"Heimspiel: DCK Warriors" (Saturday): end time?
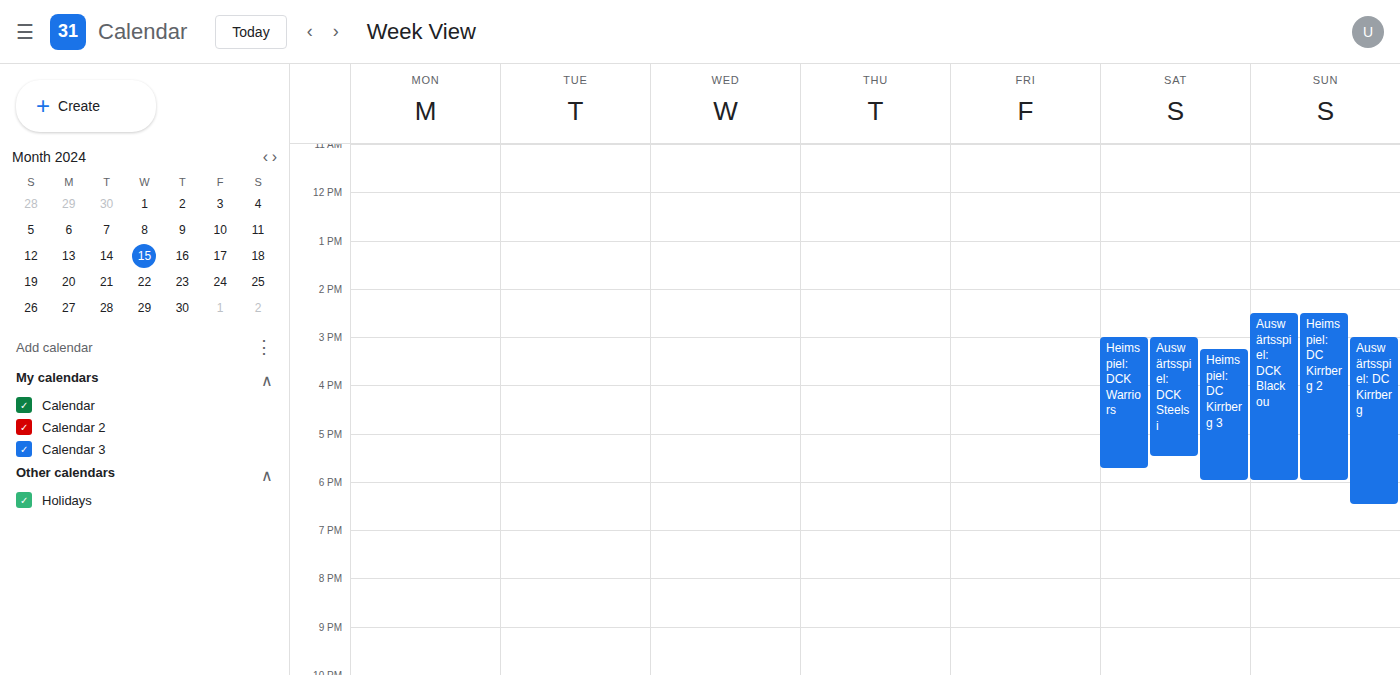
5:45 PM